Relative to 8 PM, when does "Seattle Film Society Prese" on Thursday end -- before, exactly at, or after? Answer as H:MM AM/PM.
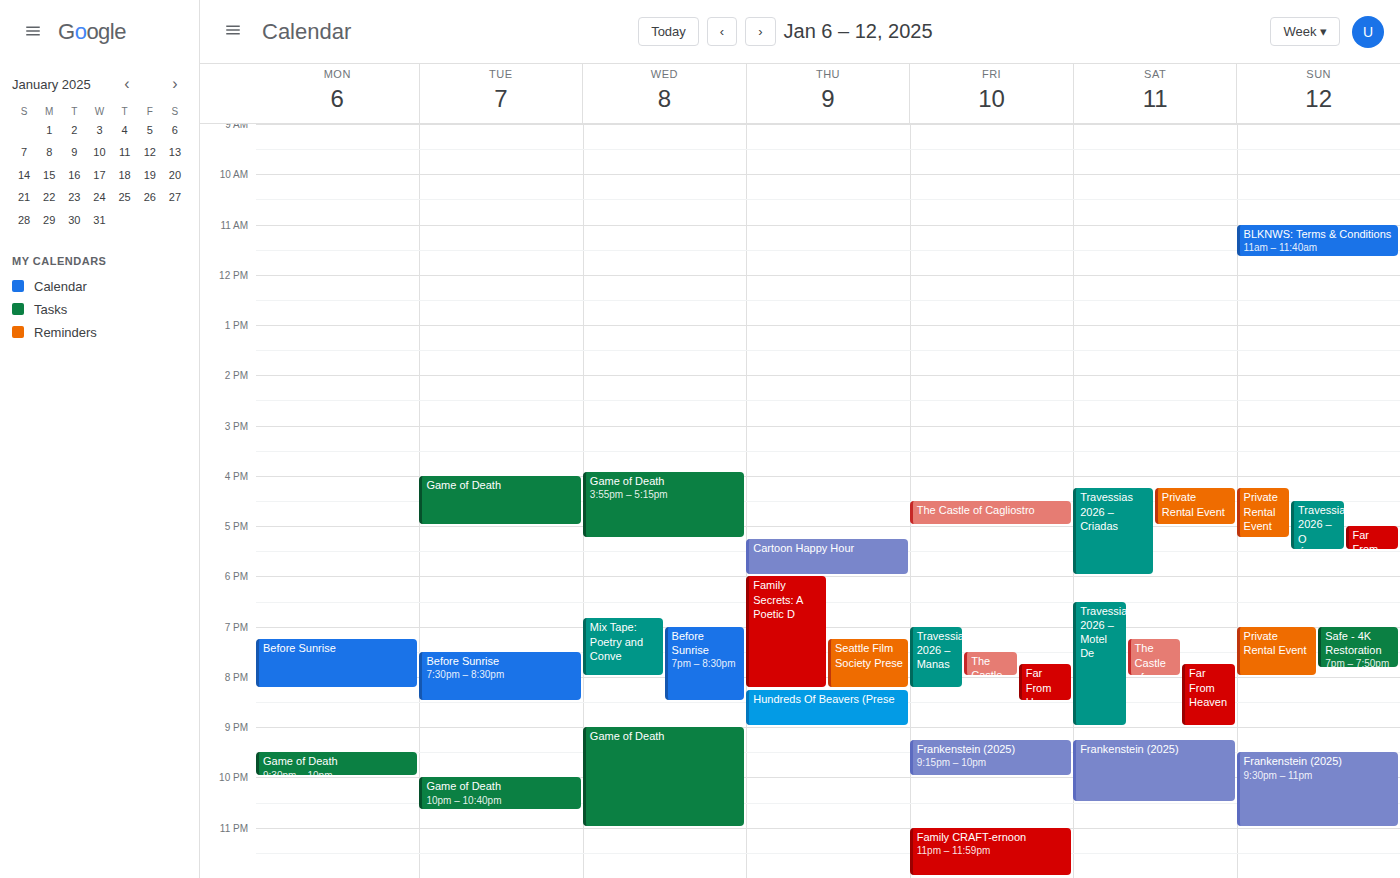
8:15 PM -- after 8 PM, 15 minutes below the 8 PM line.